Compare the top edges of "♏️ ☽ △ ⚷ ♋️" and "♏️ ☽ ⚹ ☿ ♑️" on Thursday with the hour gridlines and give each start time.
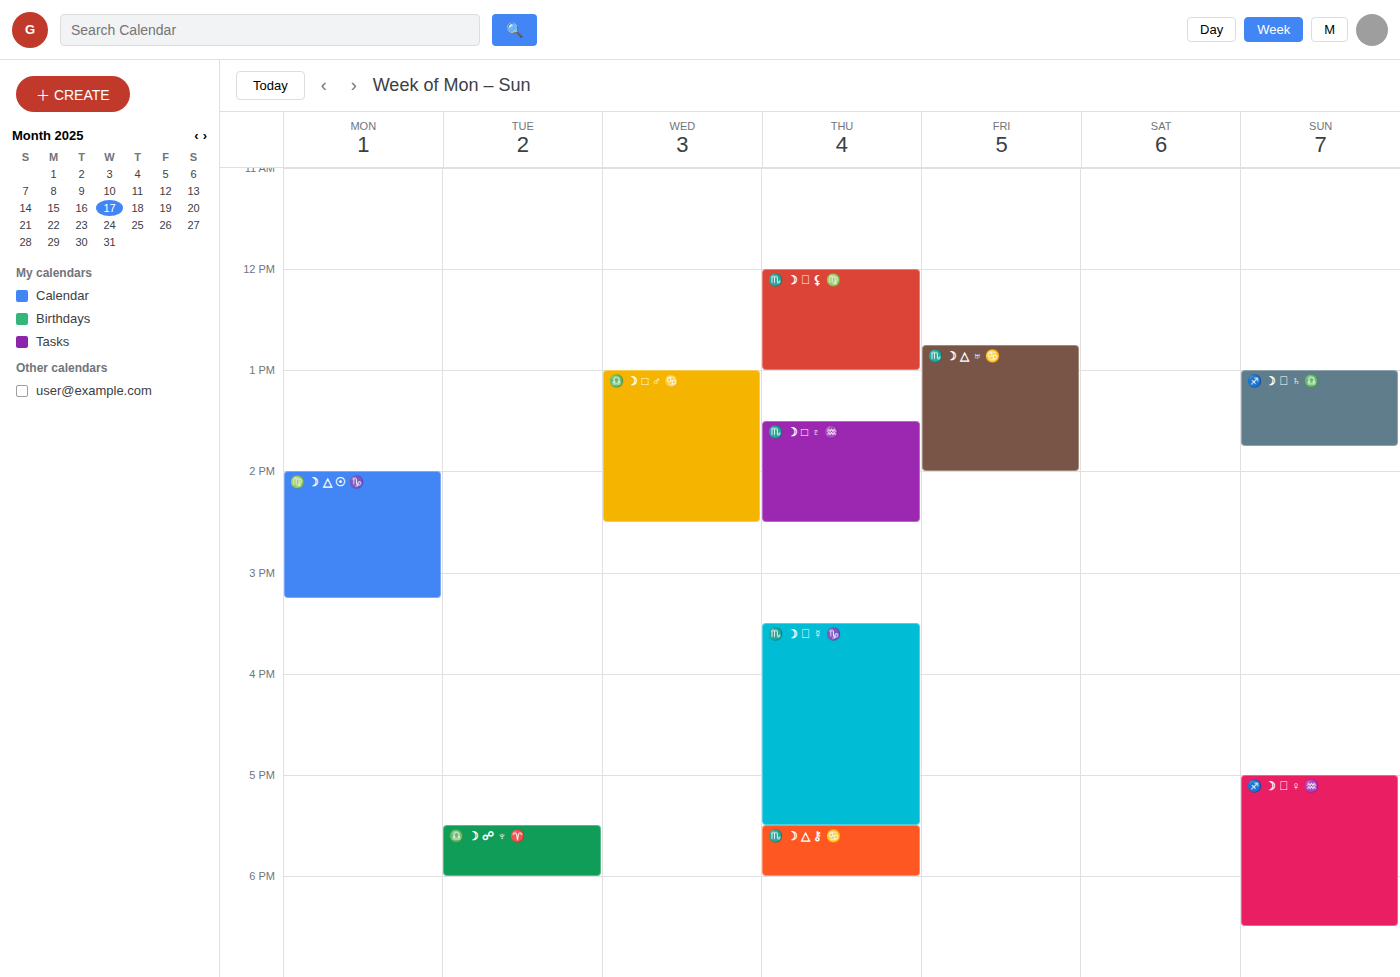
"♏️ ☽ △ ⚷ ♋️": 5:30 PM, halfway between the 5 PM and 6 PM lines. "♏️ ☽ ⚹ ☿ ♑️": 3:30 PM, halfway between the 3 PM and 4 PM lines.